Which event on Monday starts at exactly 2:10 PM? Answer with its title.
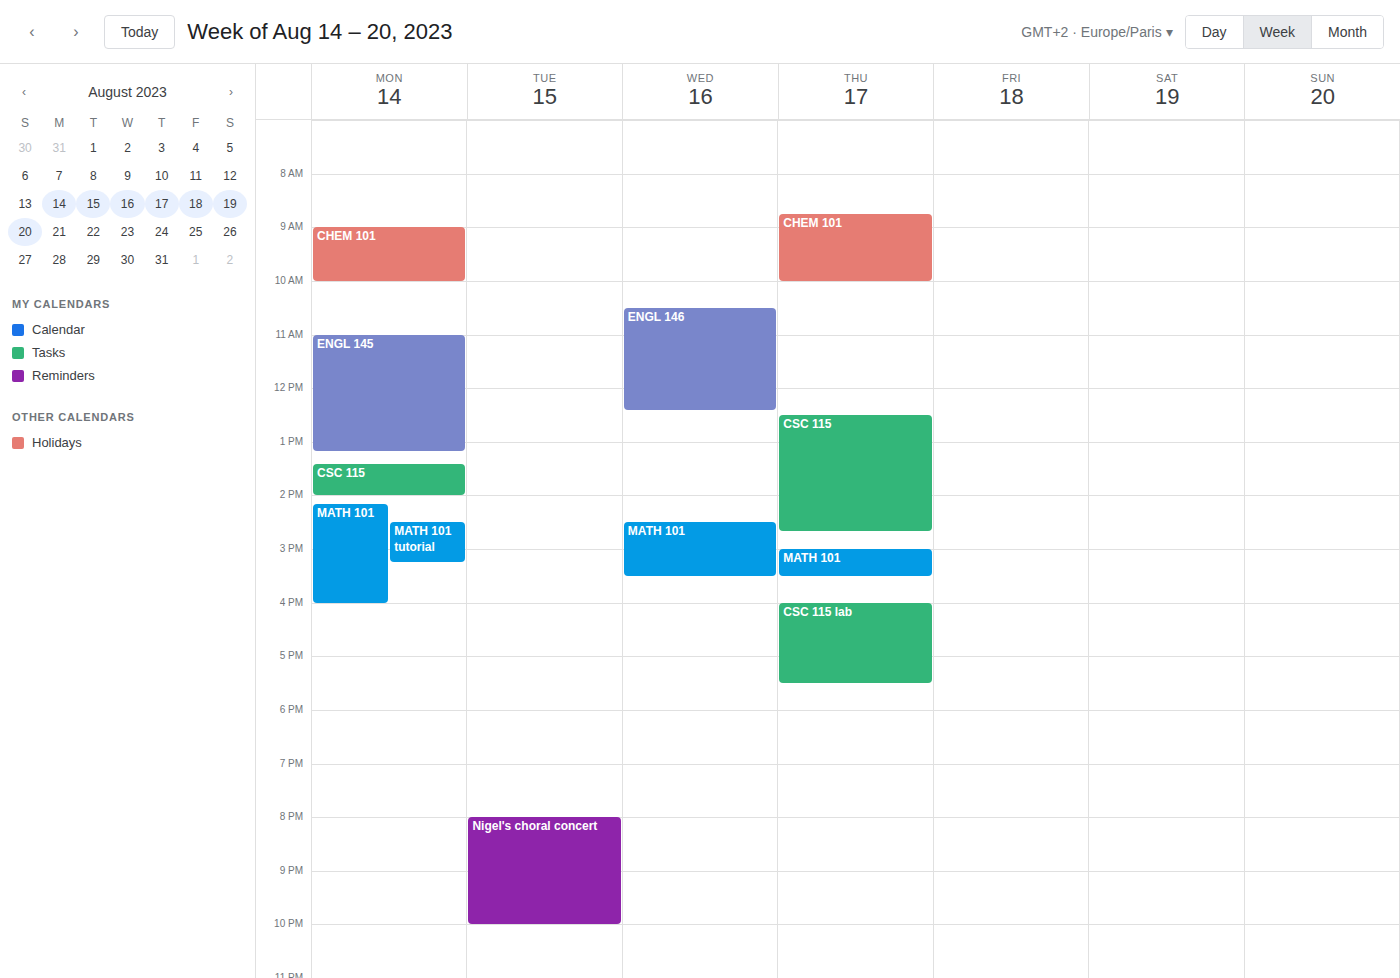
"MATH 101"